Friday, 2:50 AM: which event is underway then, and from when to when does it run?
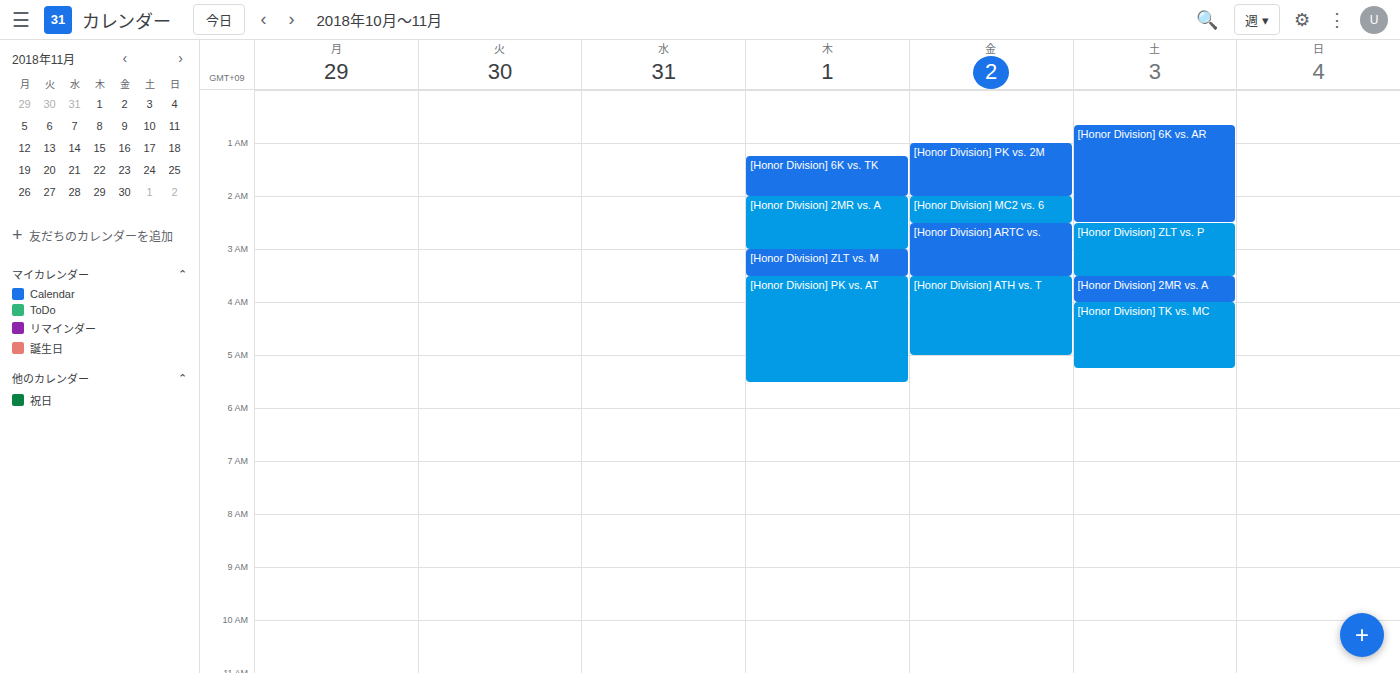
"[Honor Division] ARTC vs.", 2:30 AM to 3:30 AM